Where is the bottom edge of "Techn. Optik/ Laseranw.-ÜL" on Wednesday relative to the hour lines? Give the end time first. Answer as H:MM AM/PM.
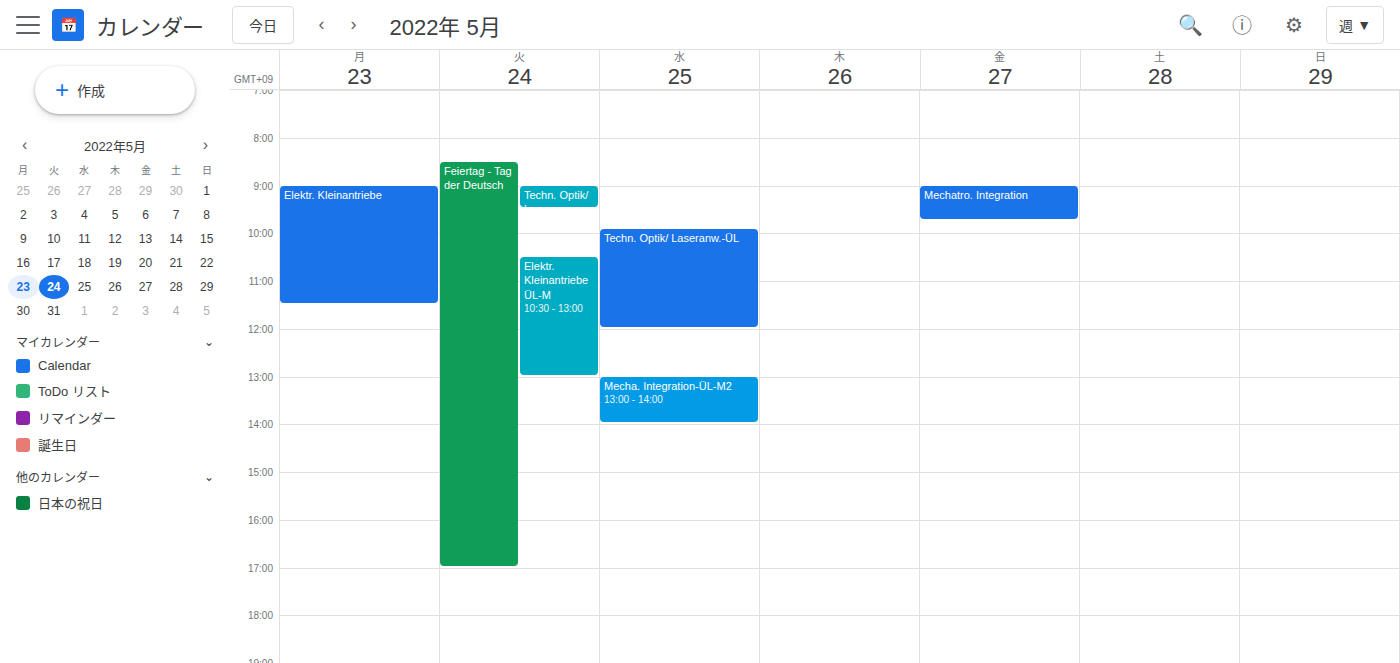
12:00 PM -- exactly on the 12 PM line.